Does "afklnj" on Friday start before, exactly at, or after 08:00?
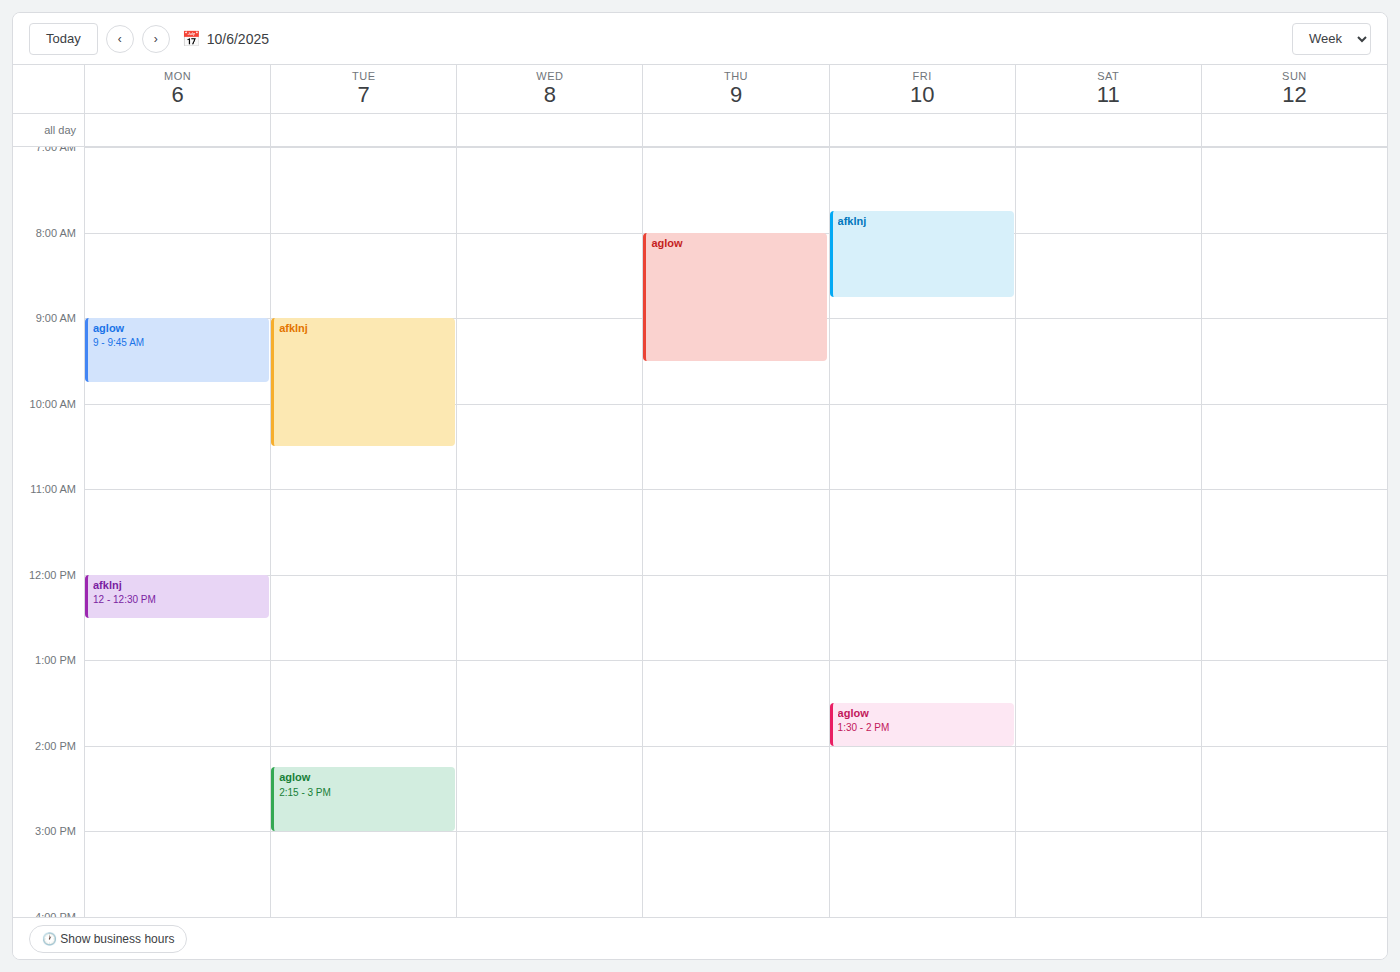
07:45 -- before 08:00, 15 minutes above the 08:00 line.